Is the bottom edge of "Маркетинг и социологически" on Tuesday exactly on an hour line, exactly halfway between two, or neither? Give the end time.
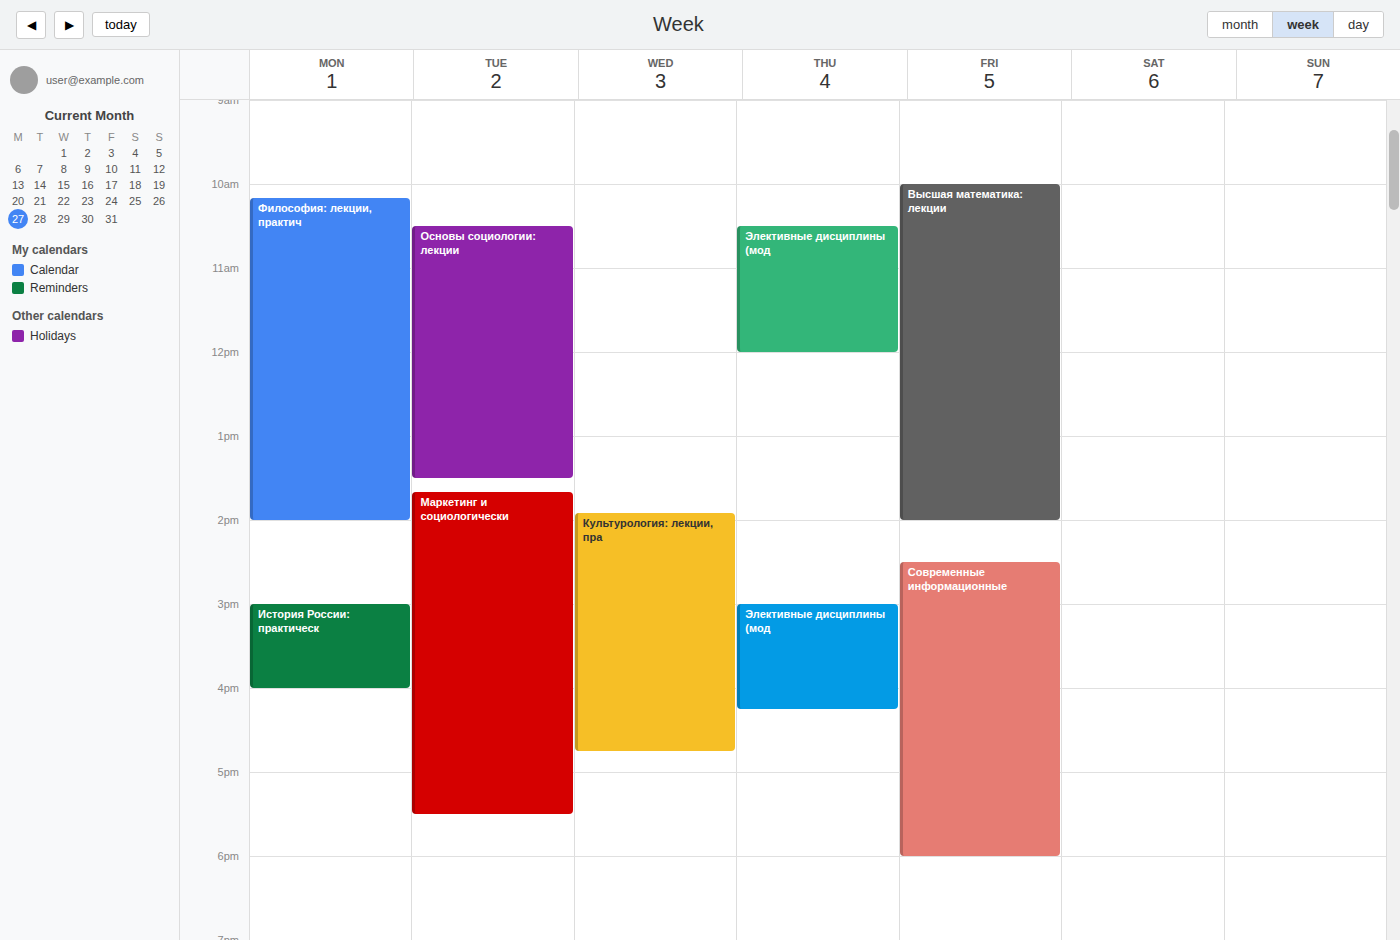
5:30 PM -- halfway between the 5 PM and 6 PM lines.